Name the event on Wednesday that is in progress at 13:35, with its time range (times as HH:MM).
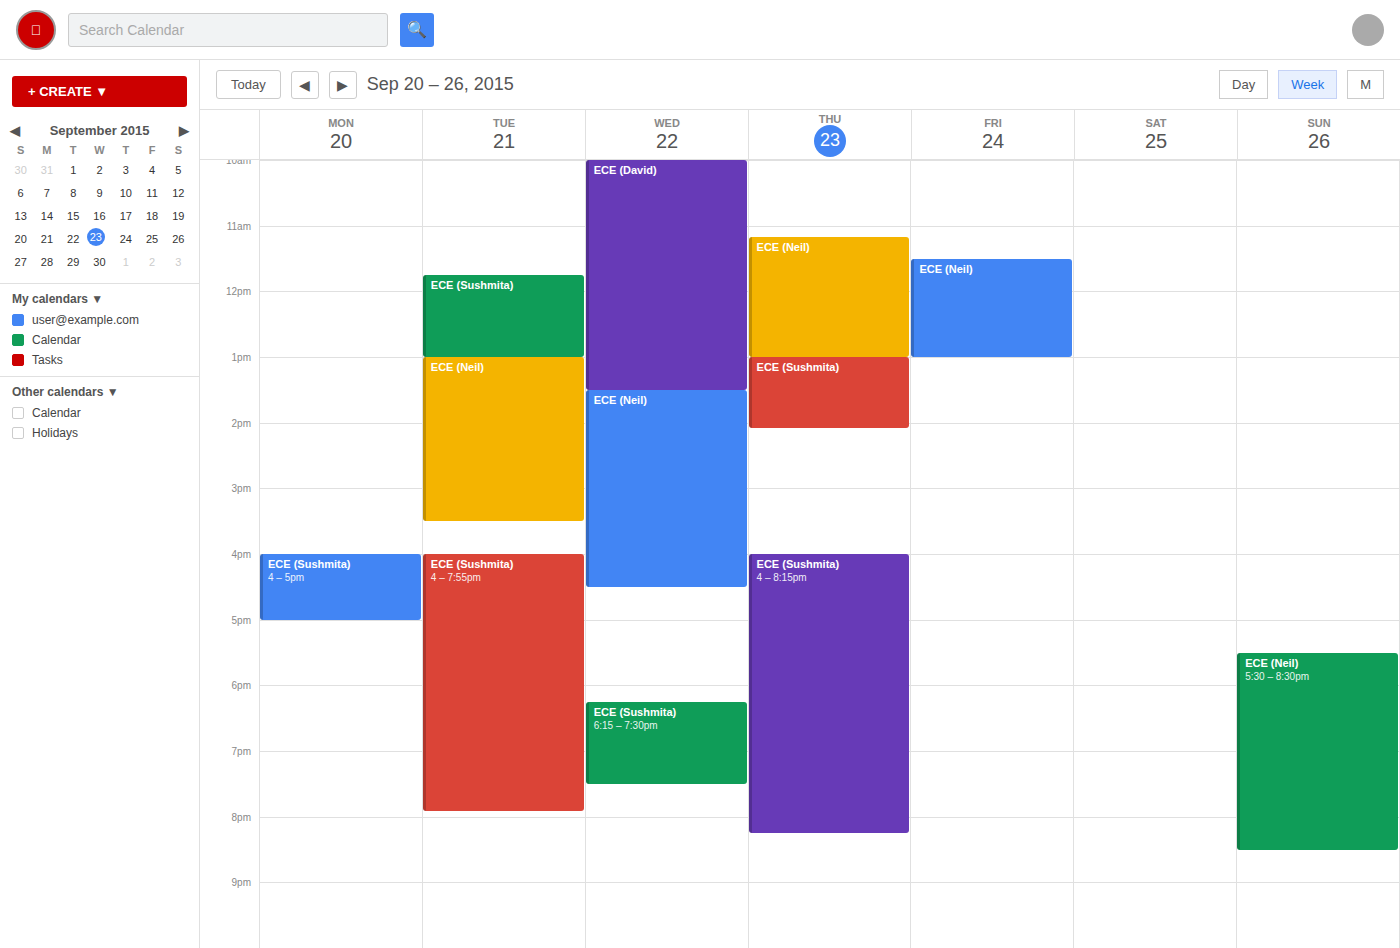
"ECE (Neil)", 13:30 to 16:30